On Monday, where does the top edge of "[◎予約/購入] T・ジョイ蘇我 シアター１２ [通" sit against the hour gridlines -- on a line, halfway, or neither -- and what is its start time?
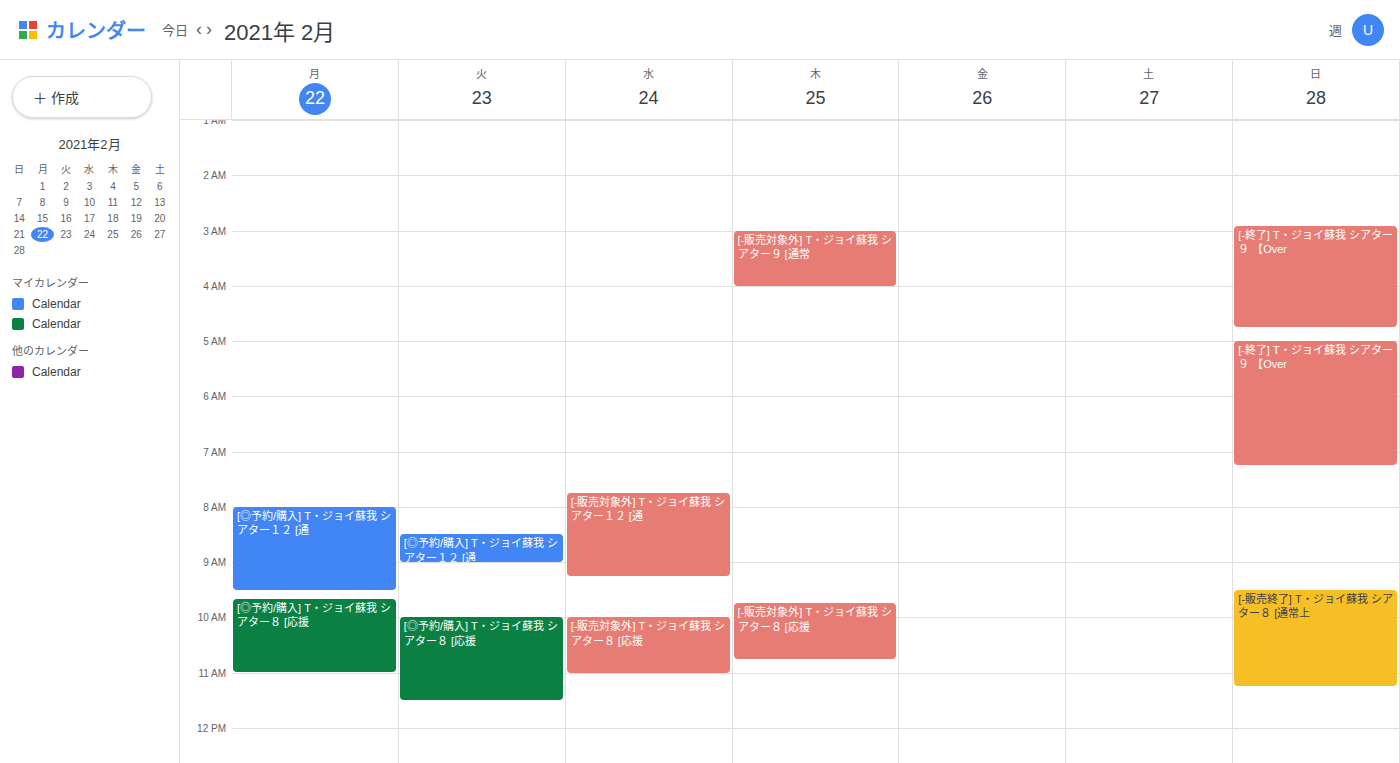
8:00 AM -- exactly on the 8 AM line.